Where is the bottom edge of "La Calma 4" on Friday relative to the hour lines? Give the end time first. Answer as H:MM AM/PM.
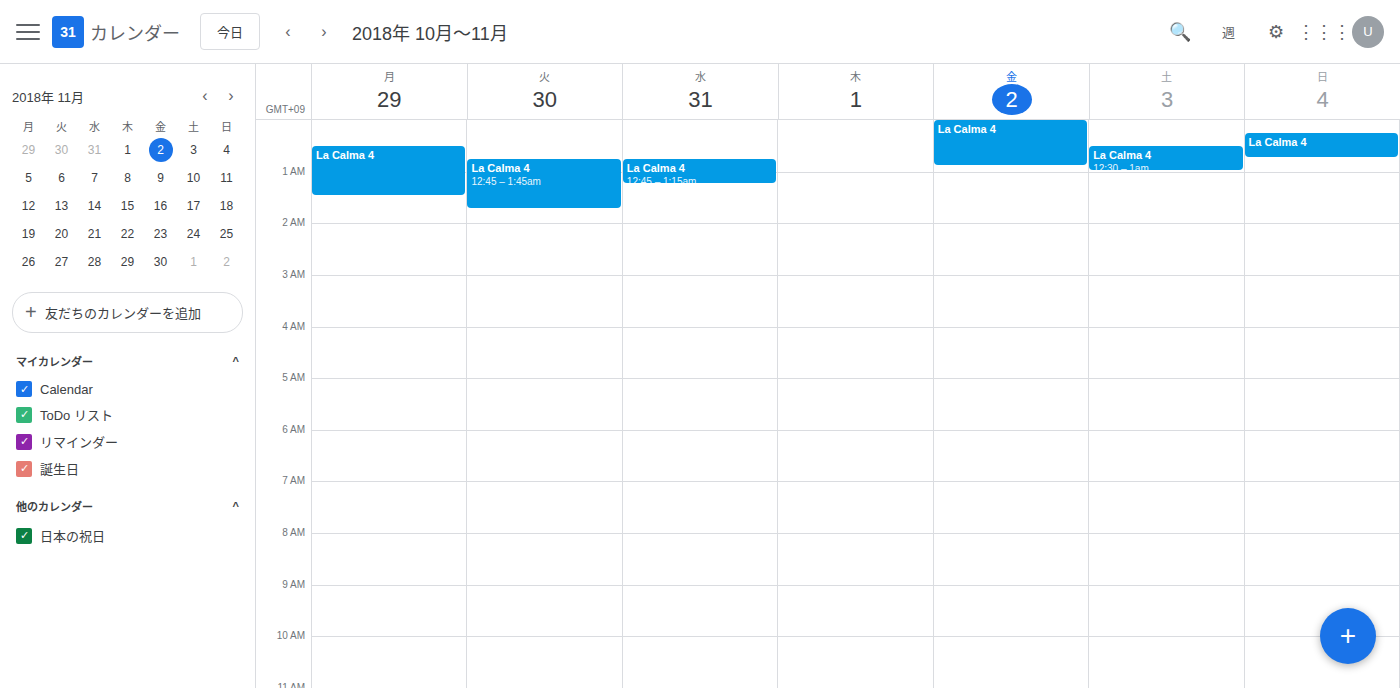
12:55 AM -- neither: 55 minutes below the 12 AM line and 5 minutes above the 1 AM line.